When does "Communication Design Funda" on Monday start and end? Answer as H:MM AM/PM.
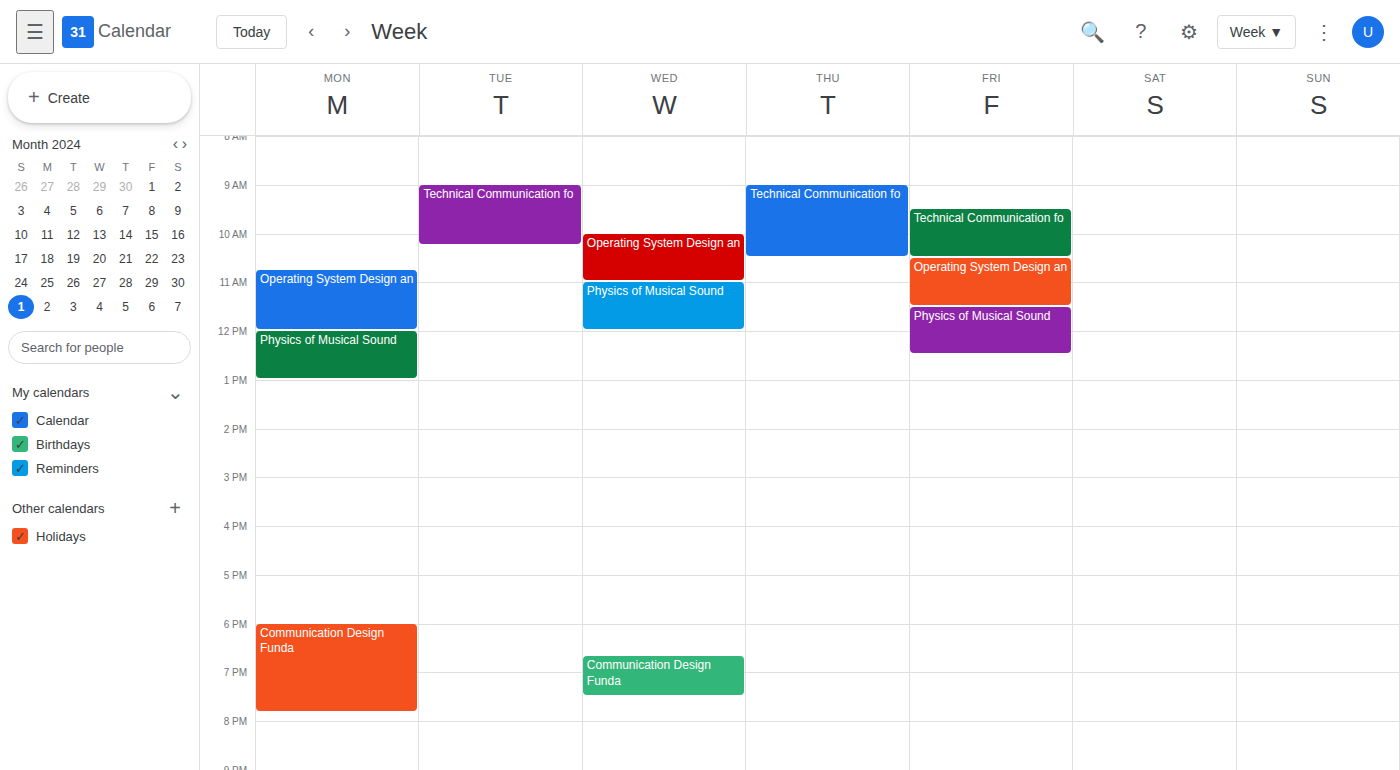
6:00 PM to 7:50 PM